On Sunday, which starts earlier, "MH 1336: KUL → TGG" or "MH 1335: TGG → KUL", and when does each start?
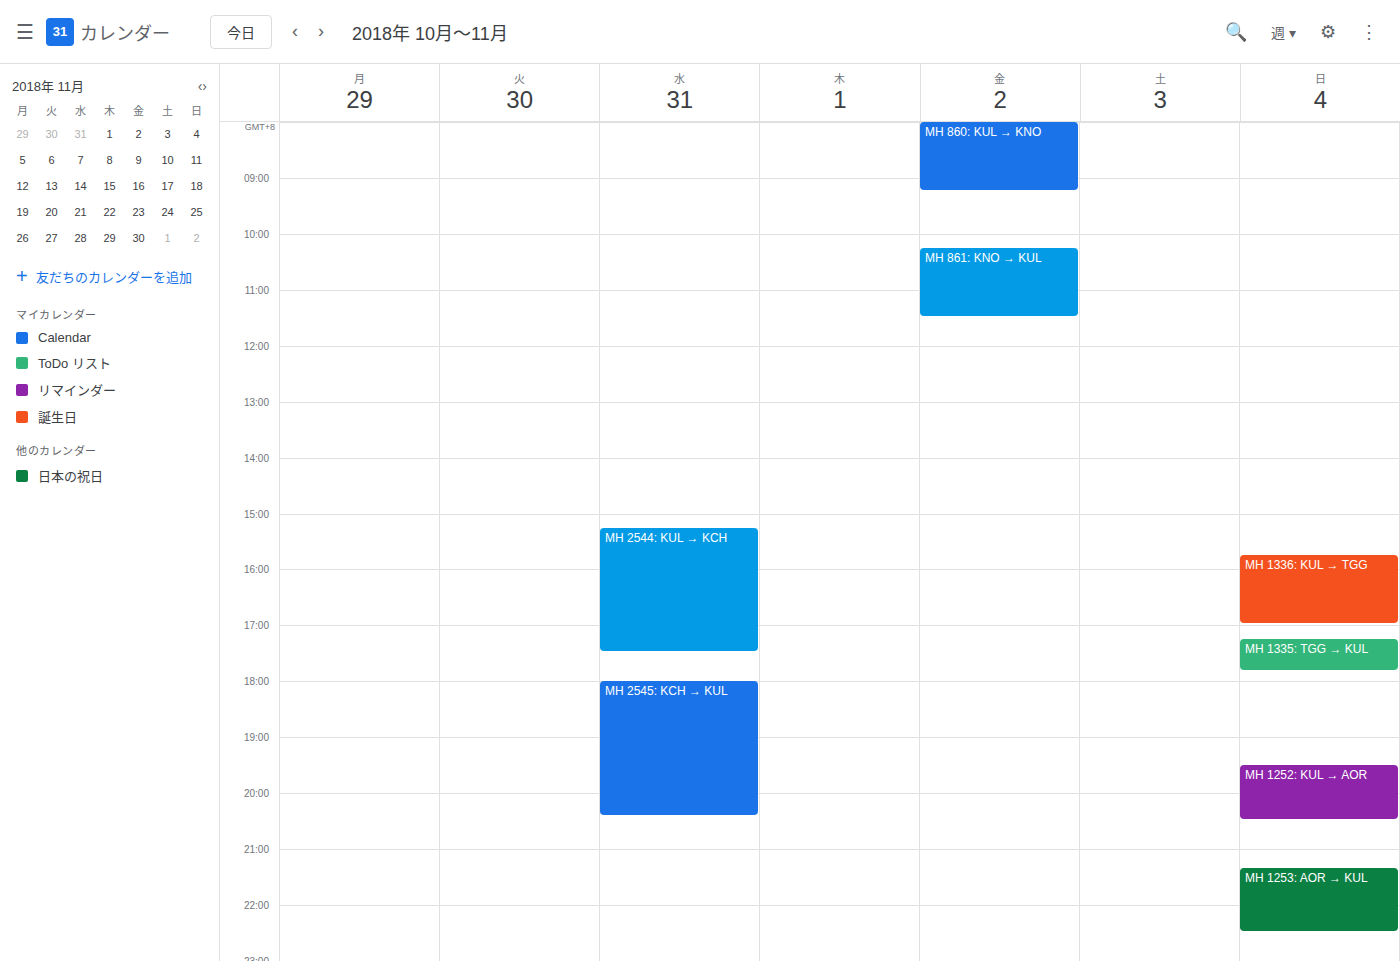
"MH 1336: KUL → TGG" 3:45 PM; "MH 1335: TGG → KUL" 5:15 PM.